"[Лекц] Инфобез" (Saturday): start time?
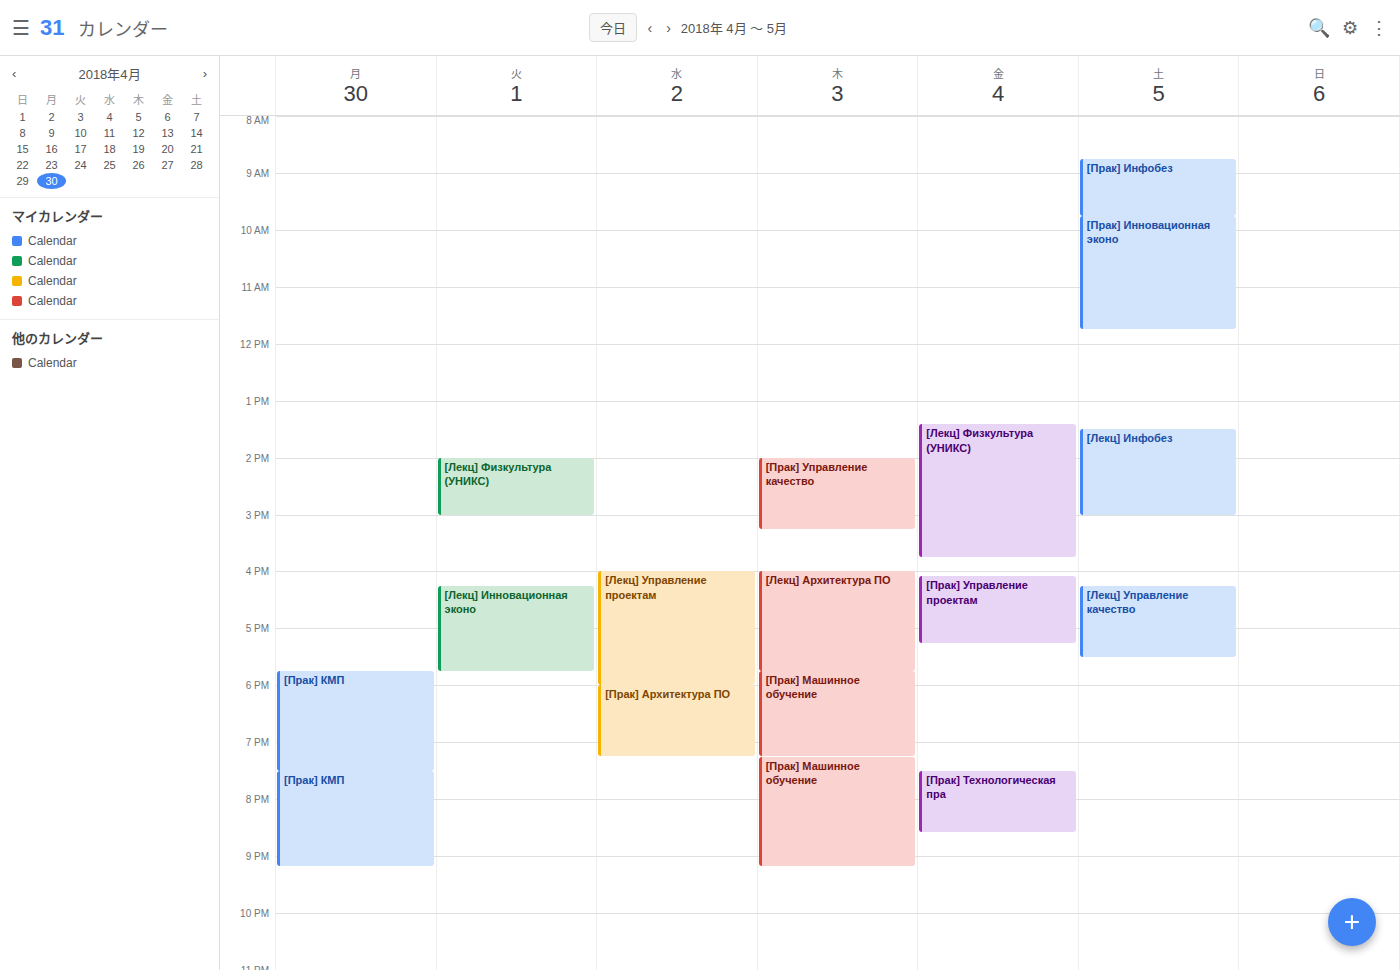
1:30 PM